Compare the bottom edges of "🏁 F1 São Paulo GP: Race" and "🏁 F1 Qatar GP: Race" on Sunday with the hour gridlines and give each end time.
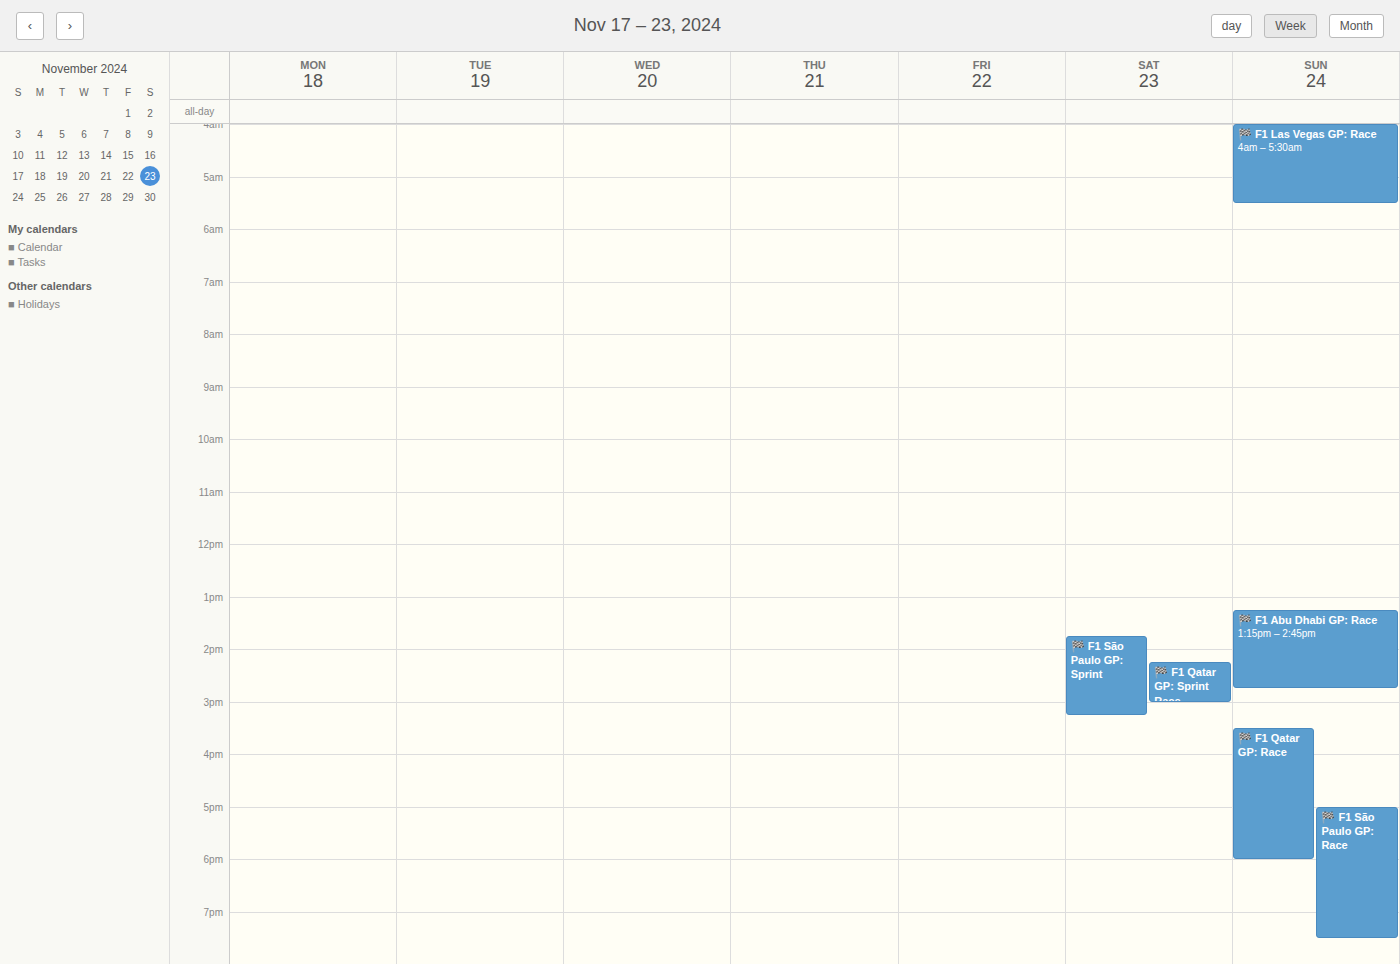
"🏁 F1 São Paulo GP: Race": 7:30 PM, halfway between the 7 PM and 8 PM lines. "🏁 F1 Qatar GP: Race": 6:00 PM, exactly on the 6 PM line.